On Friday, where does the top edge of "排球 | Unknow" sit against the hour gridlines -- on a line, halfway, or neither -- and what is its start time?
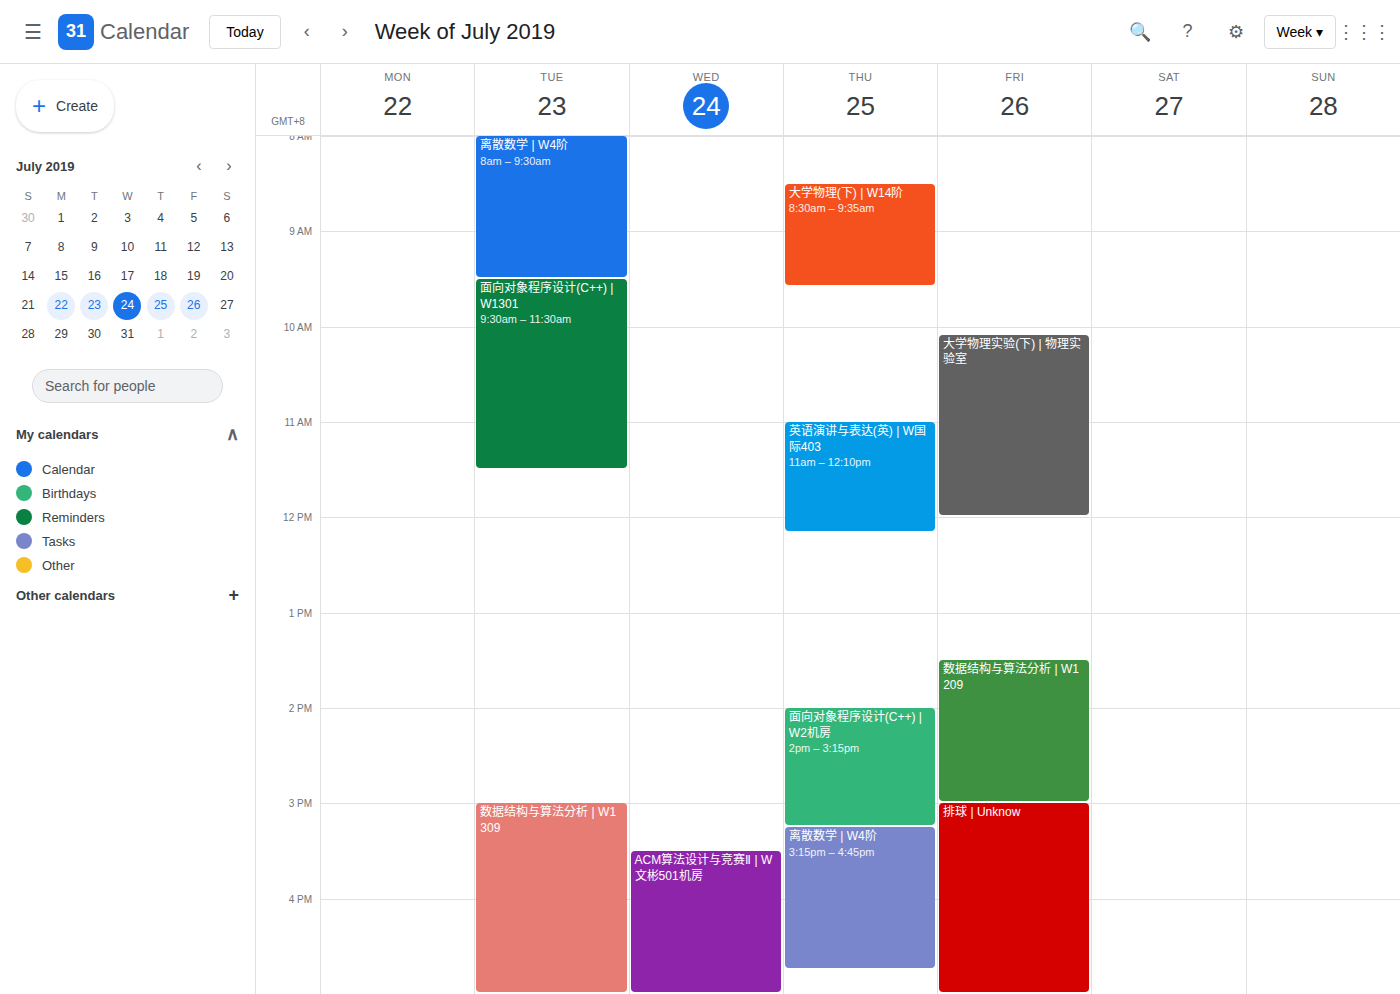
3:00 PM -- exactly on the 3 PM line.